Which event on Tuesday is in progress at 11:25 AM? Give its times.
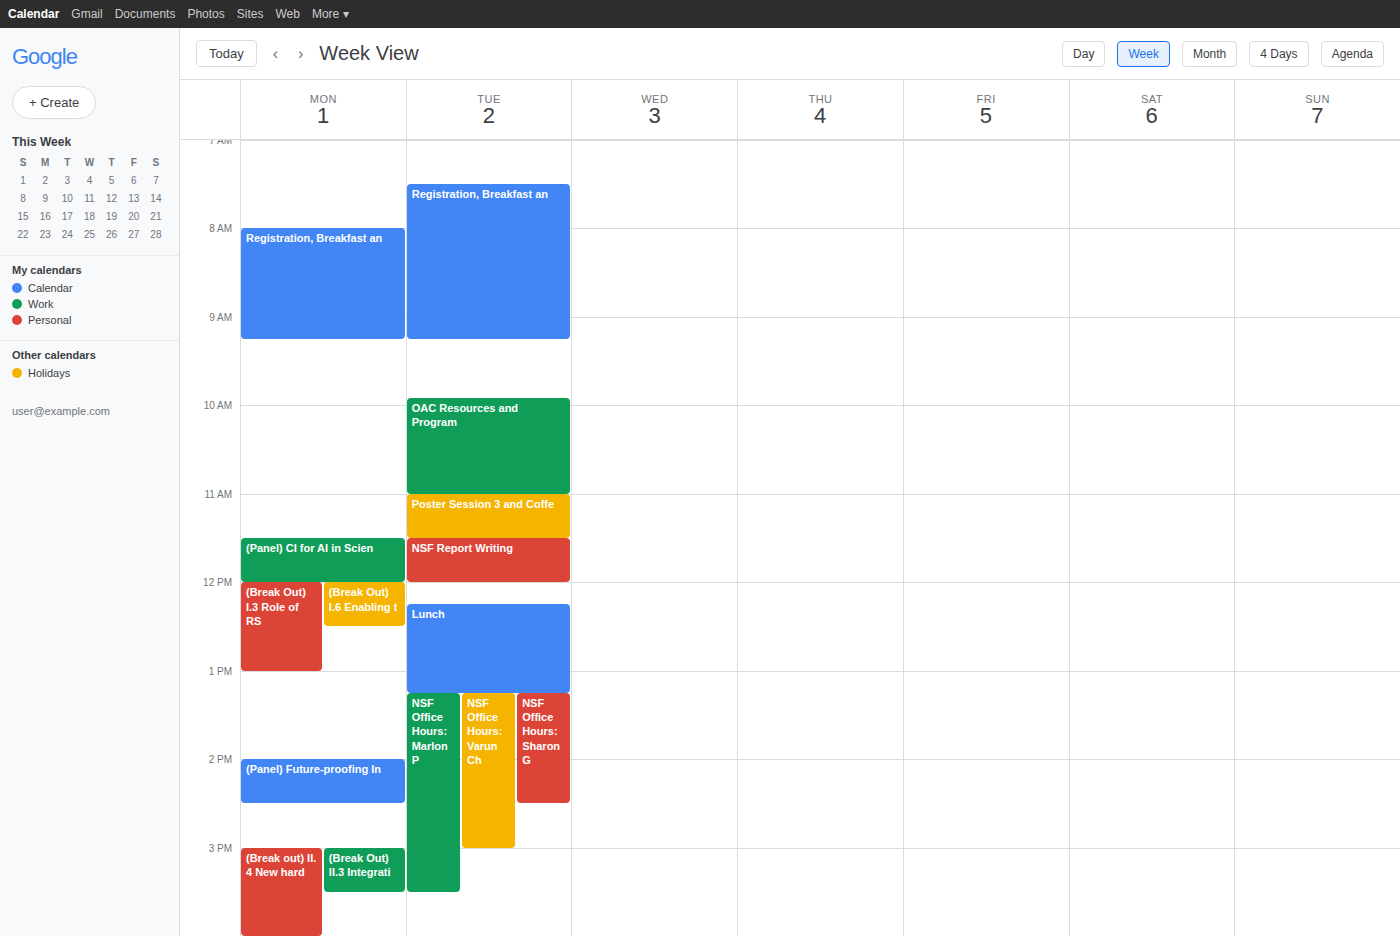
"Poster Session 3 and Coffe", 11:00 AM to 11:30 AM